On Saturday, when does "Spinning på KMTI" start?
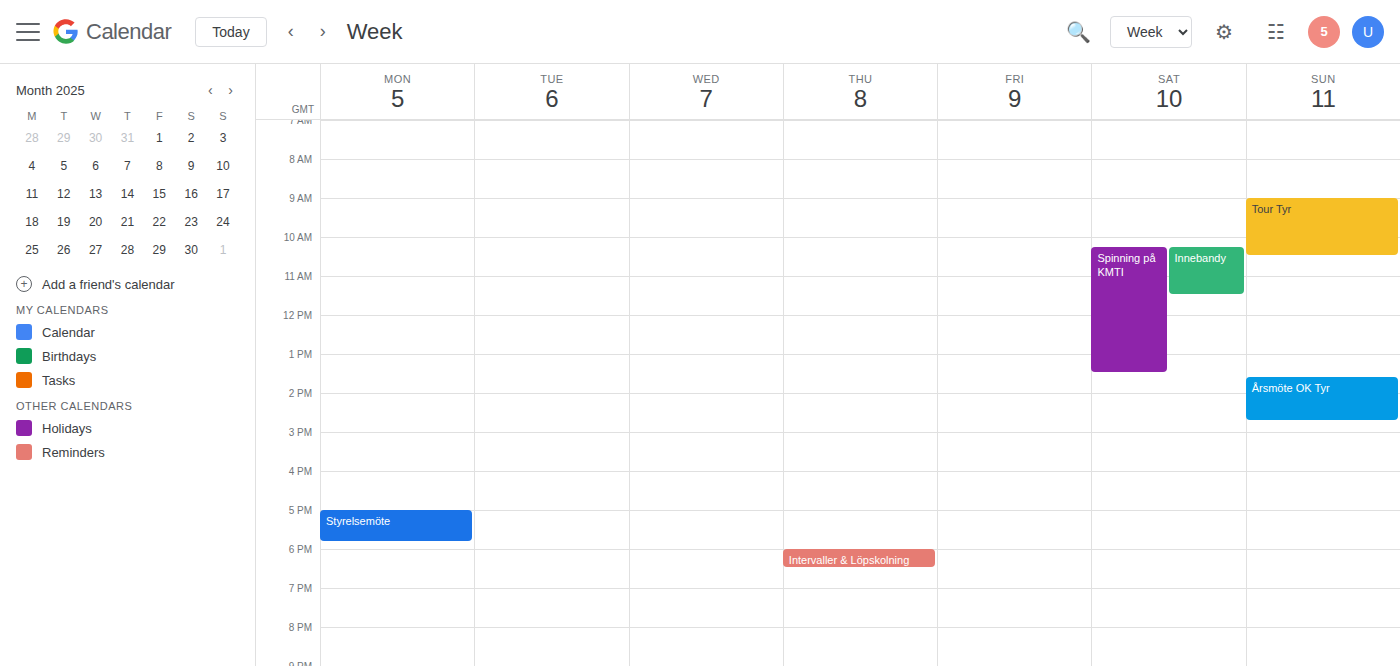
10:15 AM